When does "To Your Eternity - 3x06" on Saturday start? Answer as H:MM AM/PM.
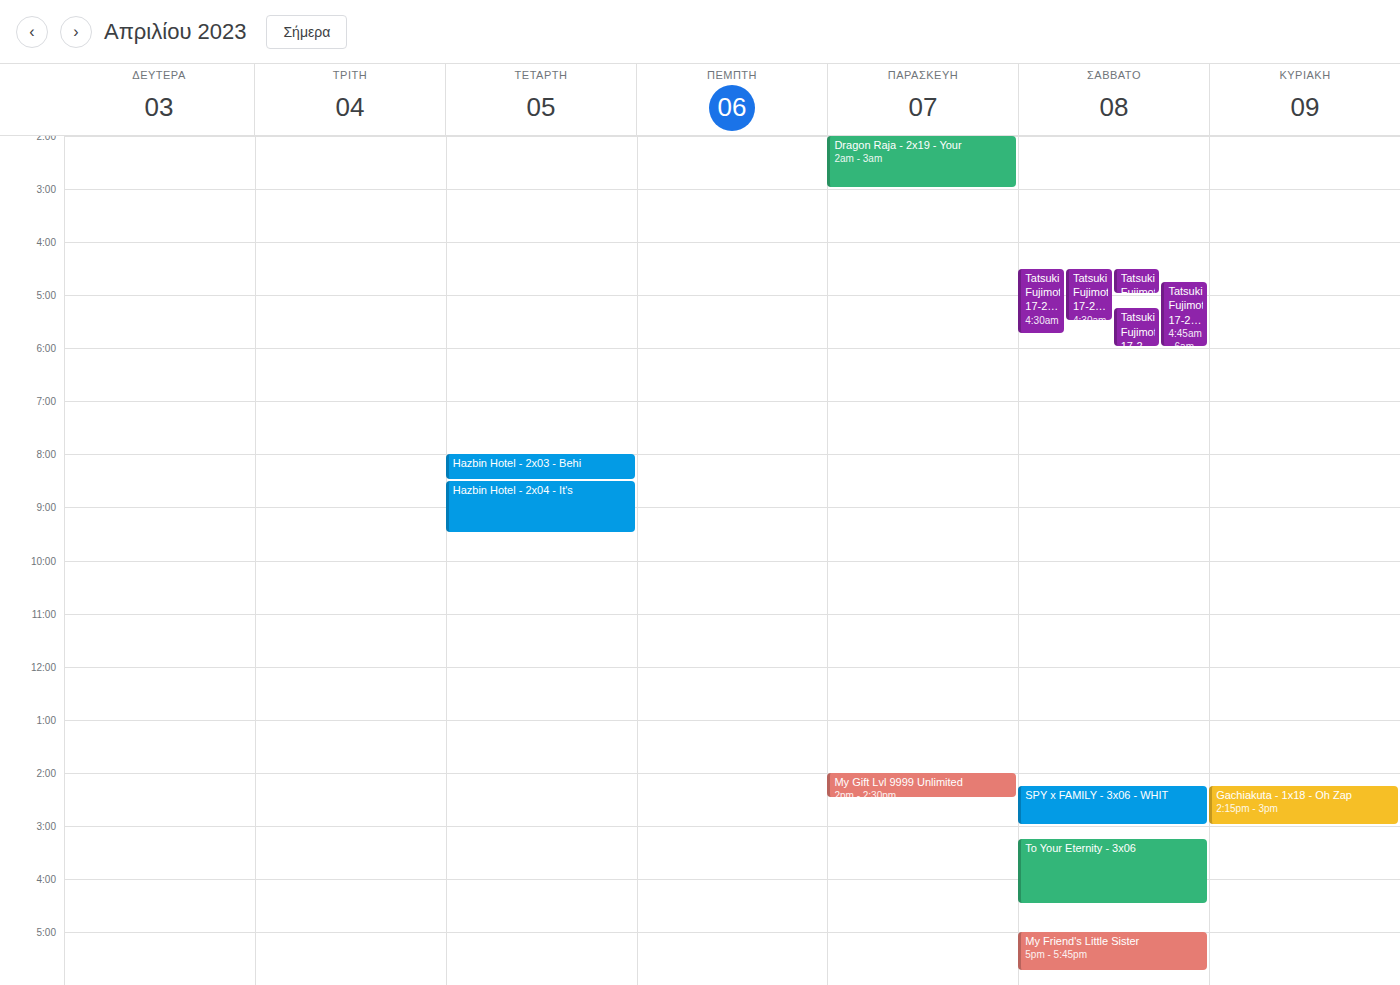
3:15 PM